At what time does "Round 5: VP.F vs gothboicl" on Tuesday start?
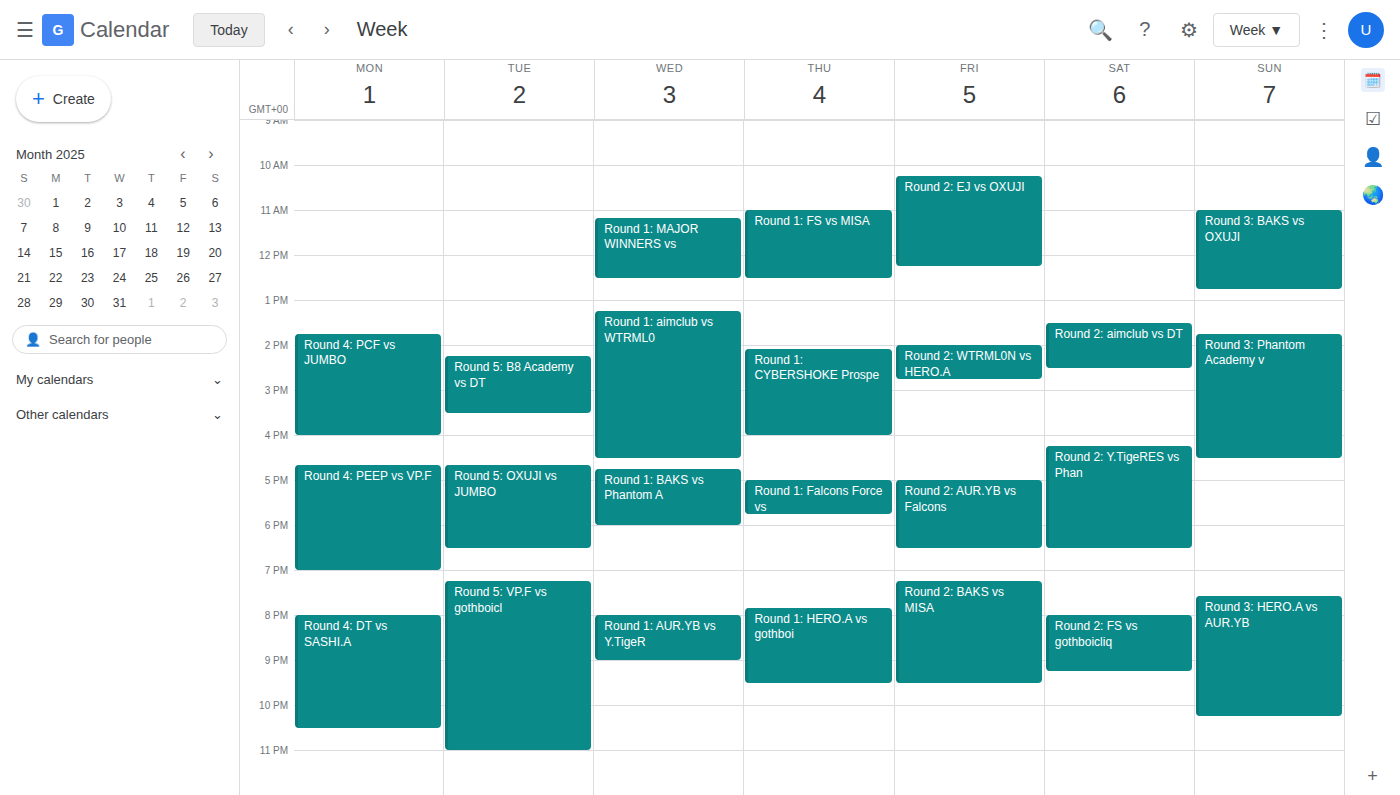
7:15 PM